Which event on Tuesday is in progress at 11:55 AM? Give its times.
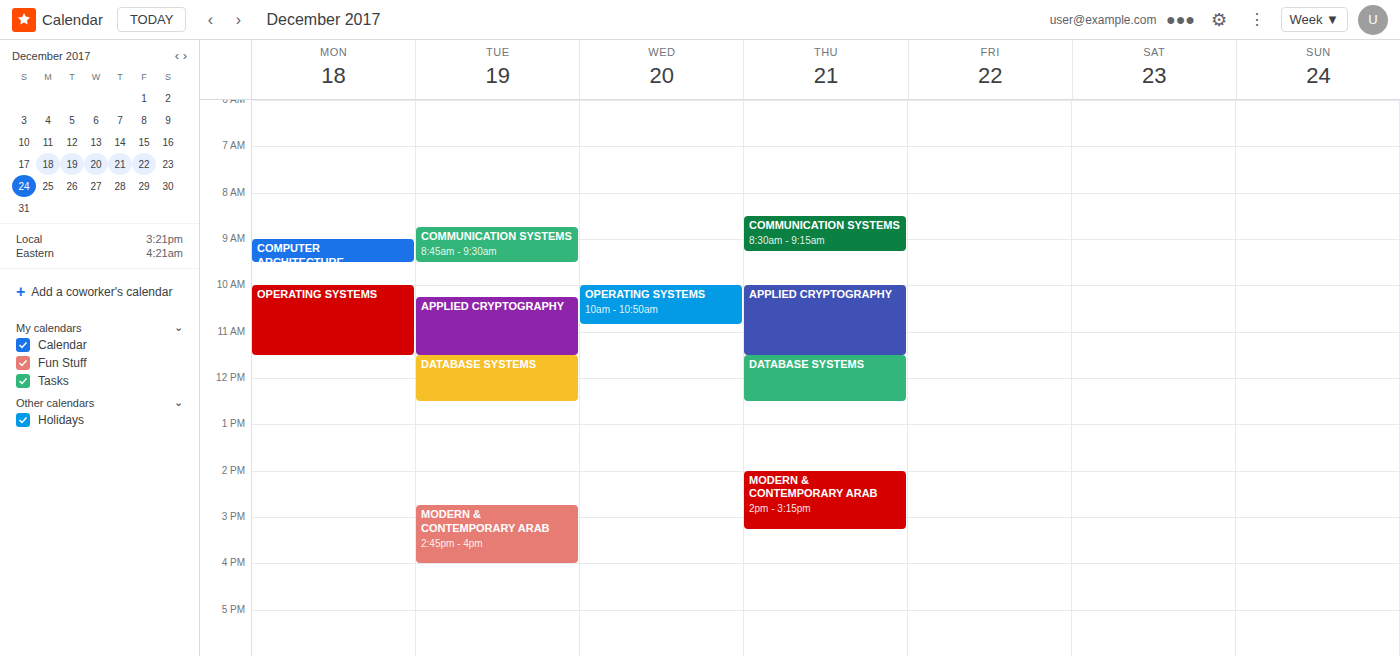
"DATABASE SYSTEMS", 11:30 AM to 12:30 PM